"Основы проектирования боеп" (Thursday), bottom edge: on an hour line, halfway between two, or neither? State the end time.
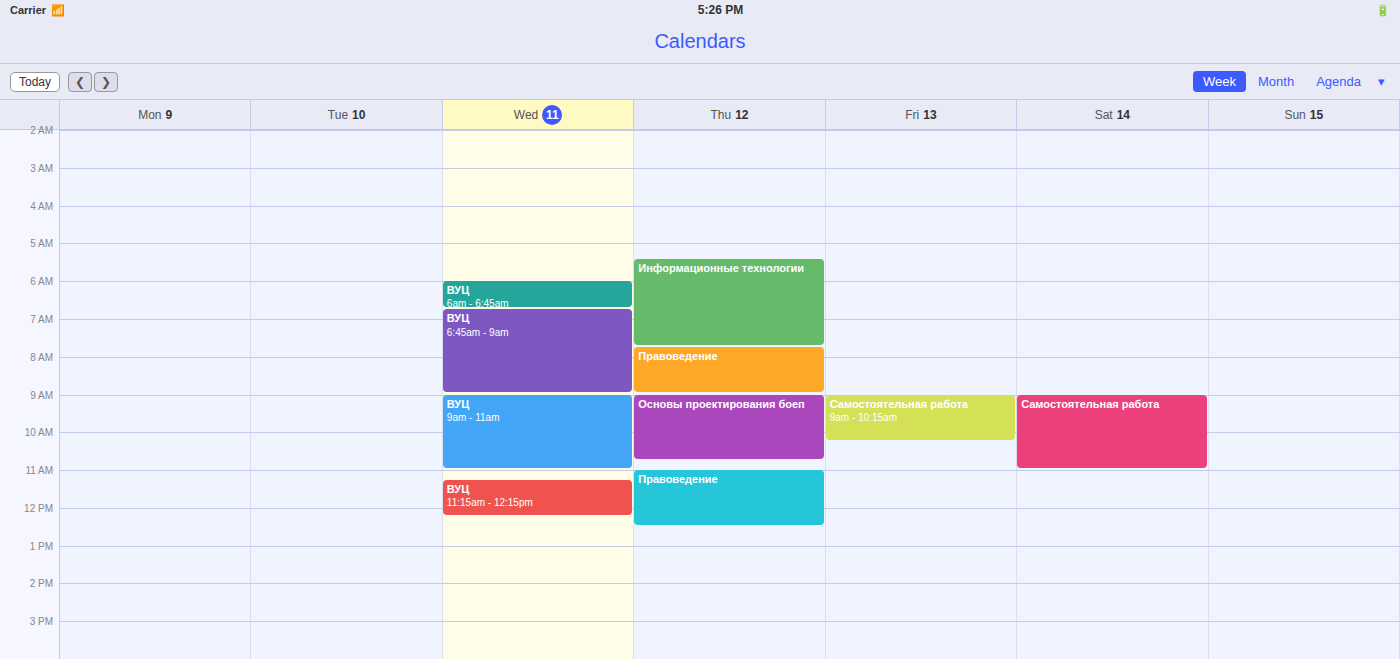
10:45 AM -- neither: three quarters of the way from the 10 AM line to the 11 AM line.